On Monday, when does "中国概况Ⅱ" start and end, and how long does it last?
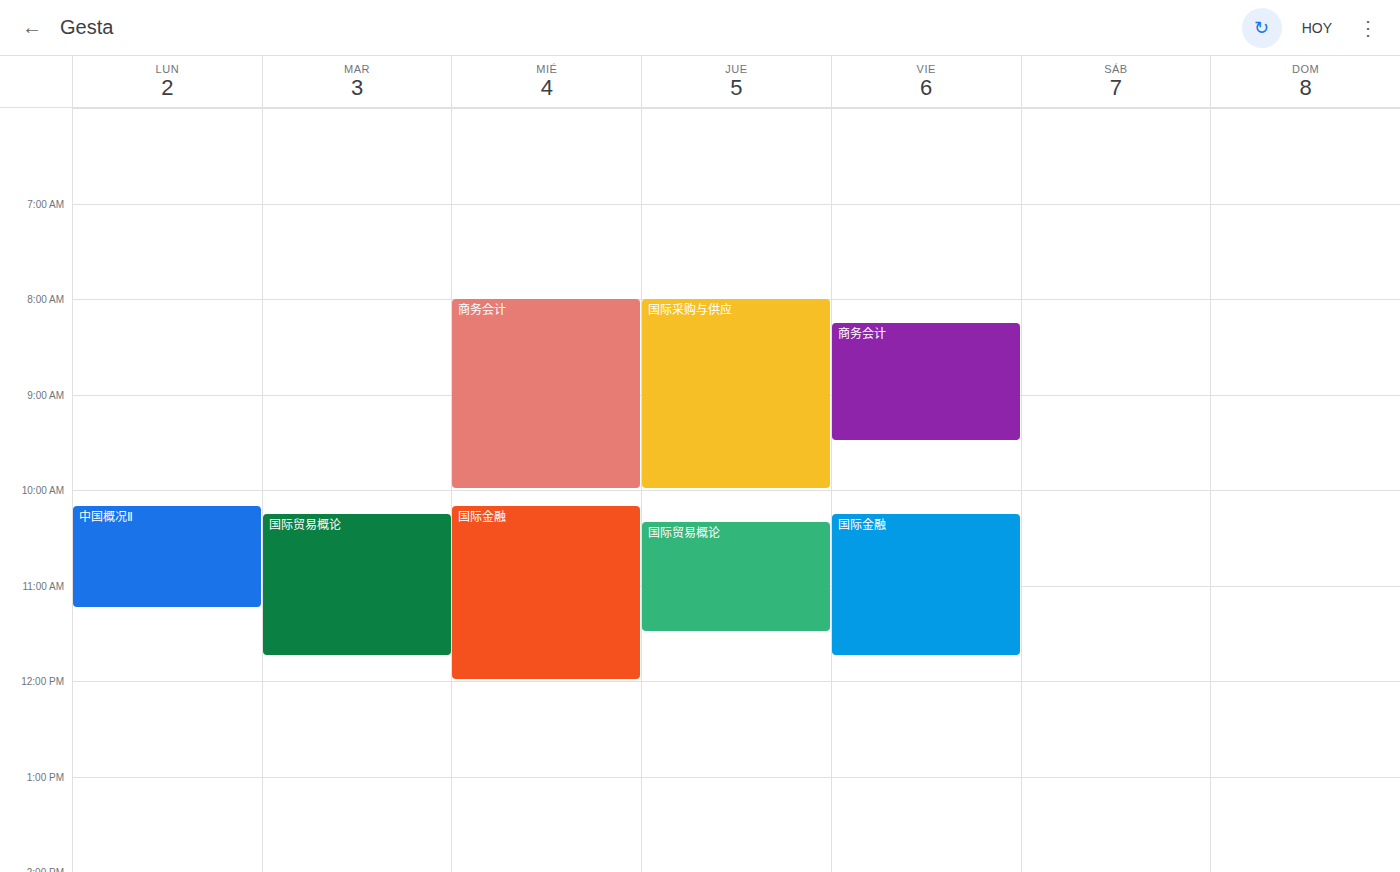
10:10 AM to 11:15 AM, 1 hour 5 minutes